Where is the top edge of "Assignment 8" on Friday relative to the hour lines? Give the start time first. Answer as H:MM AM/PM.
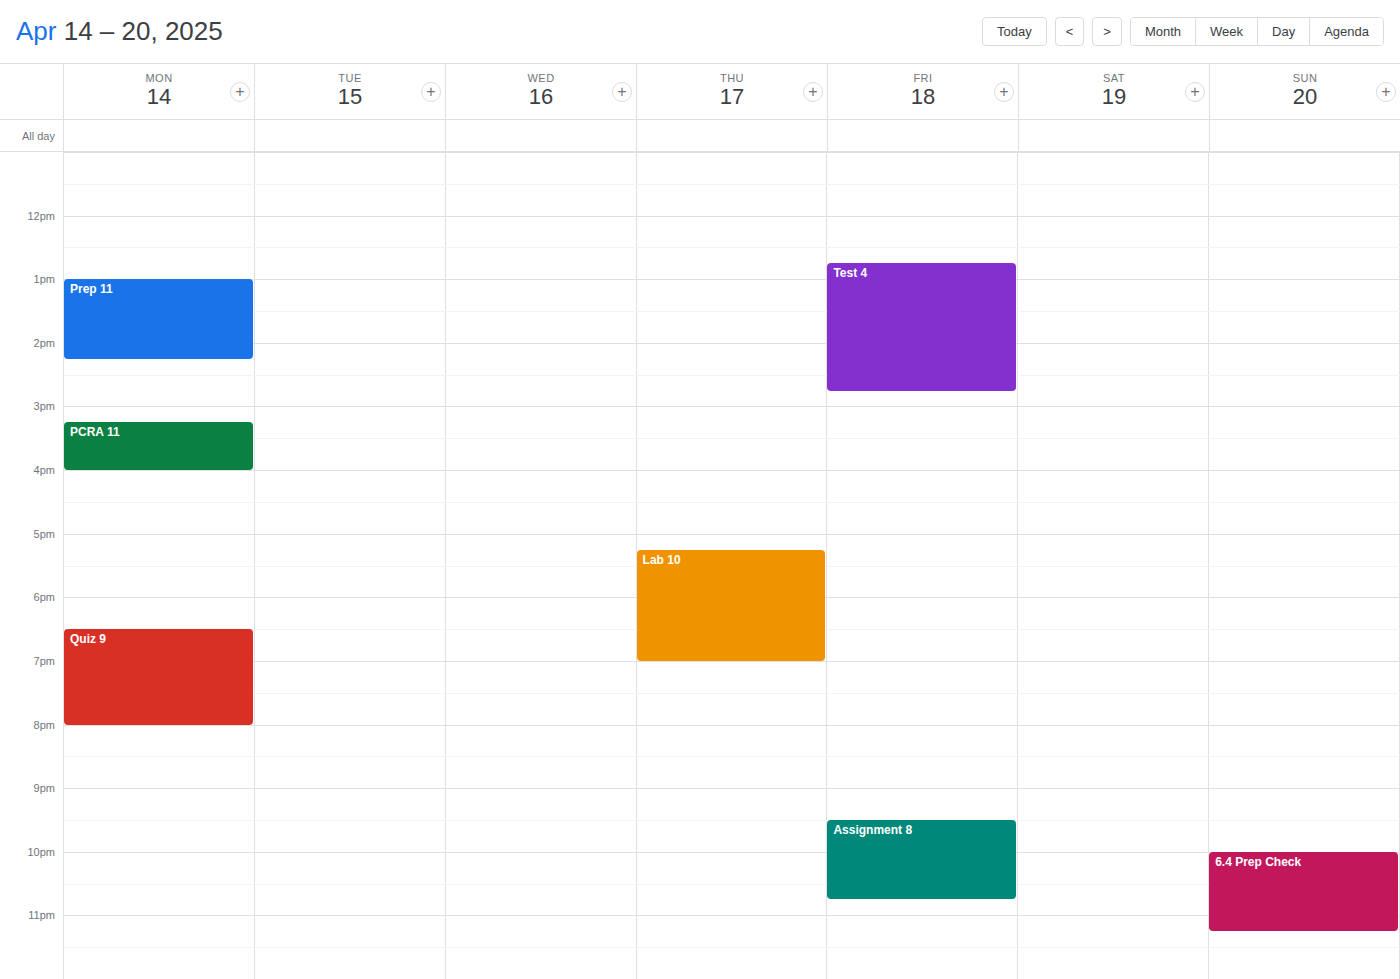
9:30 PM -- halfway between the 9 PM and 10 PM lines.